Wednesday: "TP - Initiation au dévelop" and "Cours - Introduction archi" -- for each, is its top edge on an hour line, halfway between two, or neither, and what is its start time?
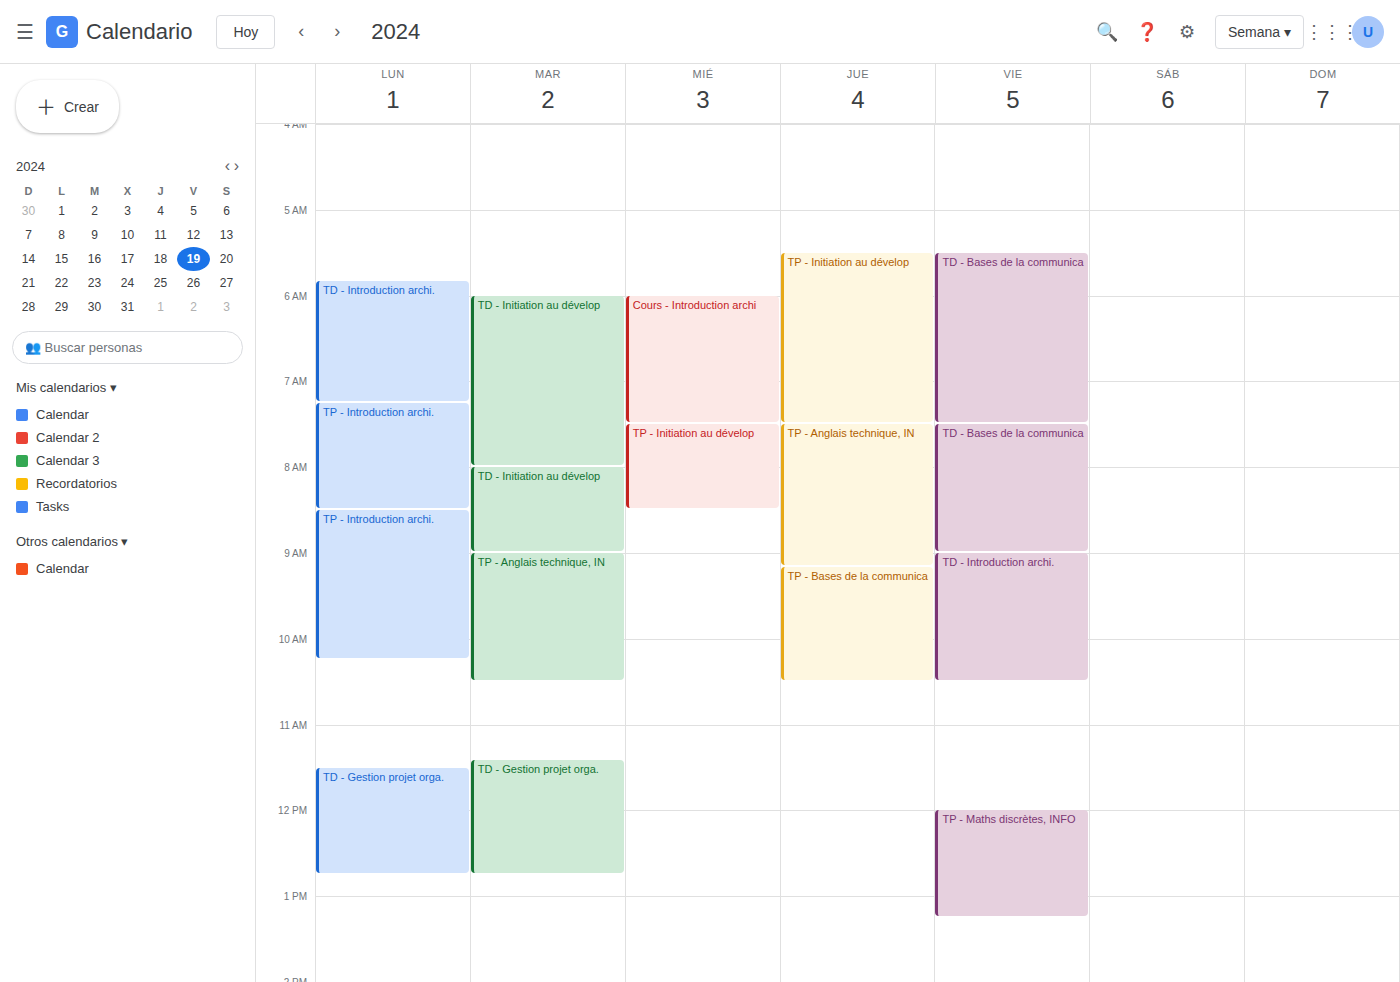
"TP - Initiation au dévelop": 7:30 AM, halfway between the 7 AM and 8 AM lines. "Cours - Introduction archi": 6:00 AM, exactly on the 6 AM line.